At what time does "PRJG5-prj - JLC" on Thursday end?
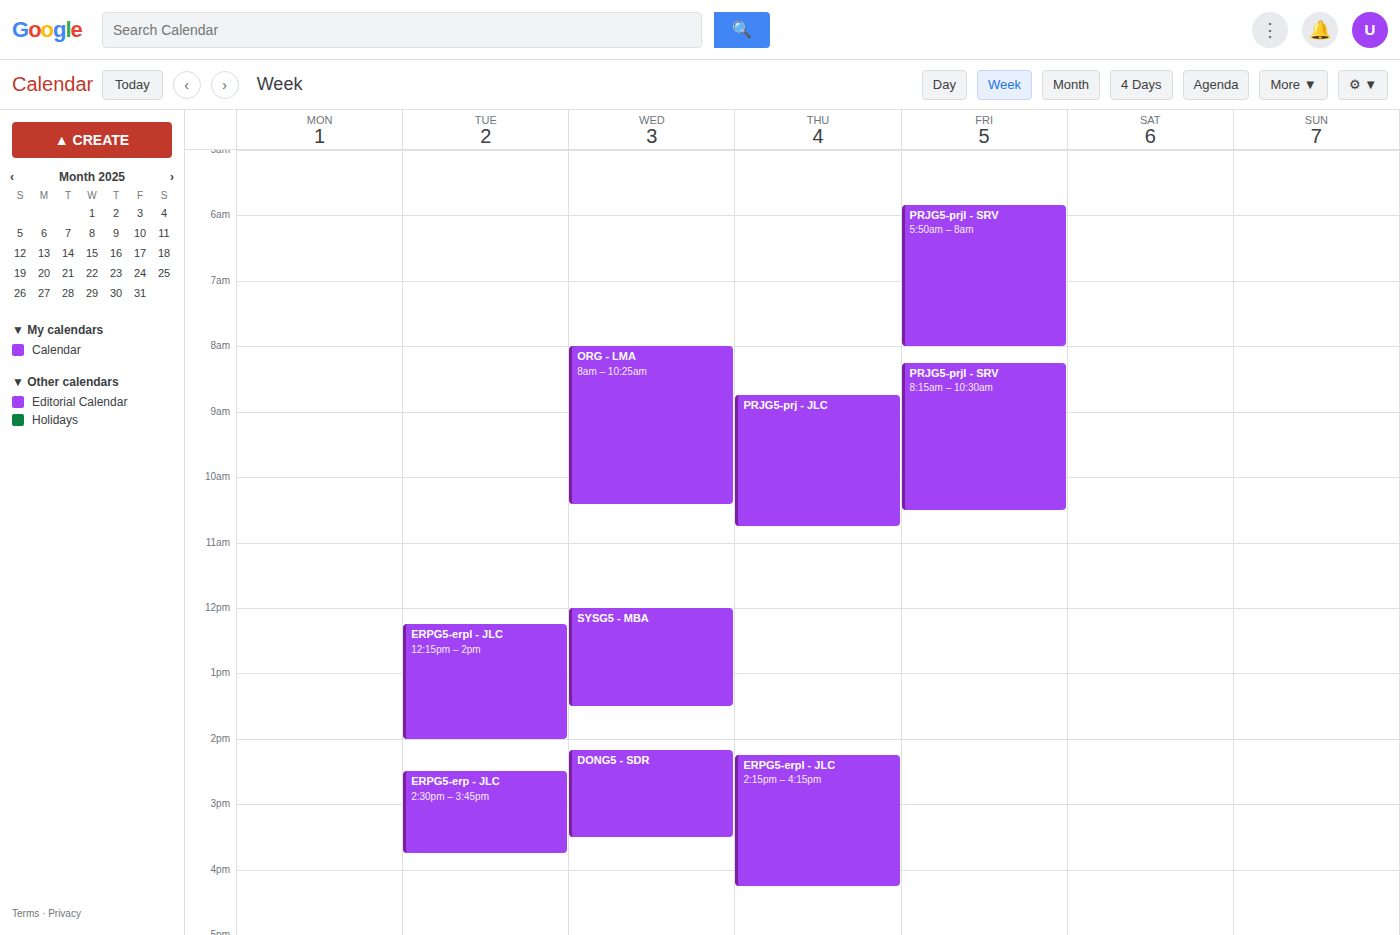
10:45 AM